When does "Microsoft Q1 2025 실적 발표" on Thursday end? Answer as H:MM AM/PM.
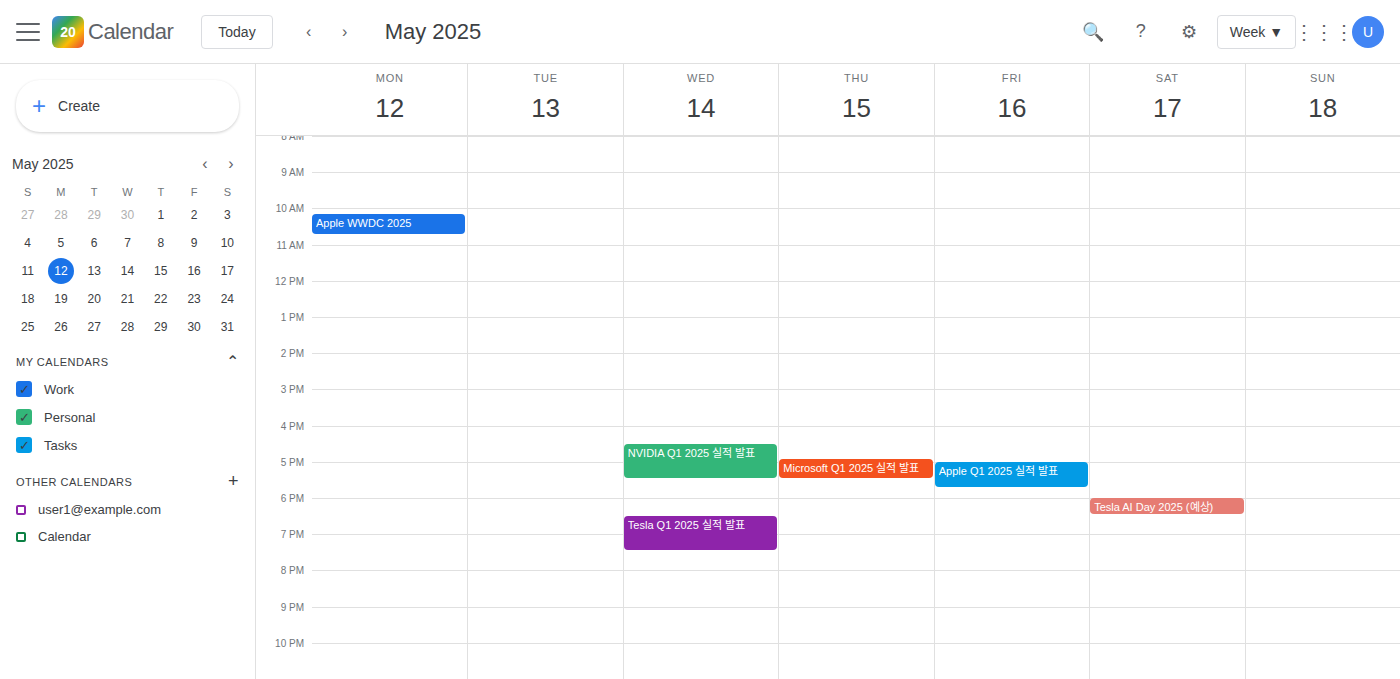
5:30 PM